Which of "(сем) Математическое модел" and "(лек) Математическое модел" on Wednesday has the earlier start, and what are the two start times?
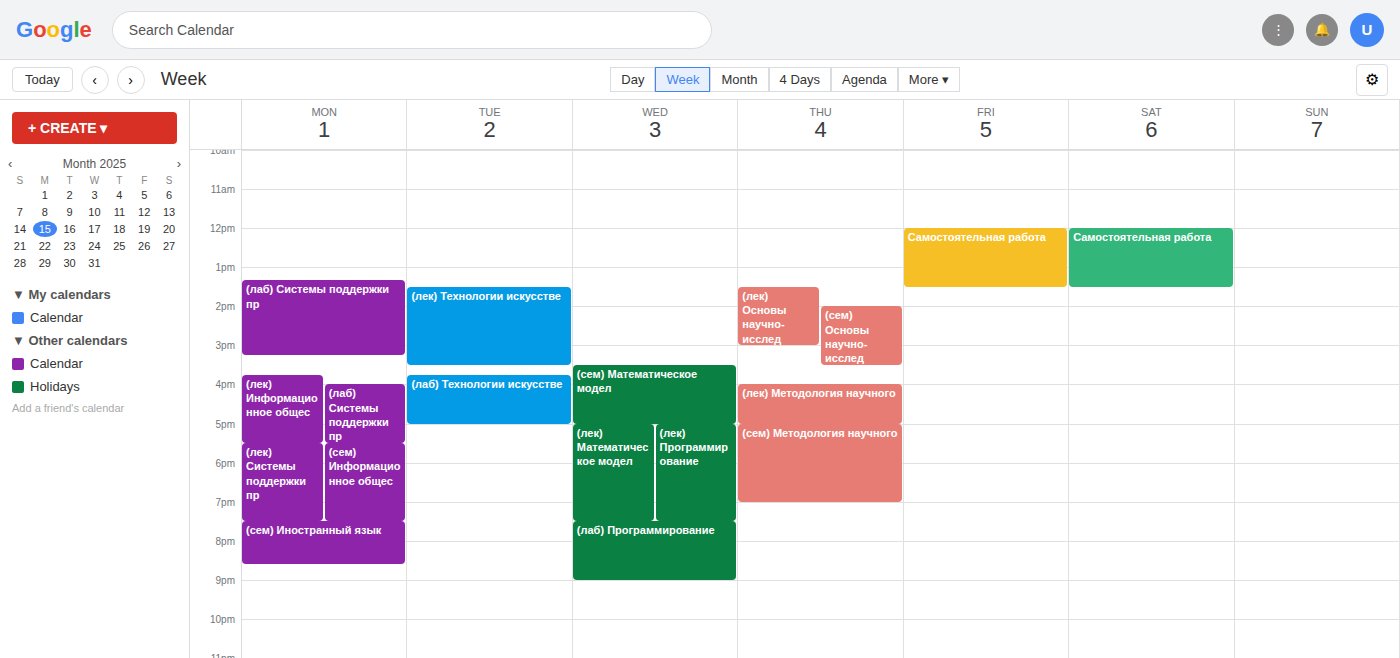
"(сем) Математическое модел" 3:30 PM; "(лек) Математическое модел" 5:00 PM.